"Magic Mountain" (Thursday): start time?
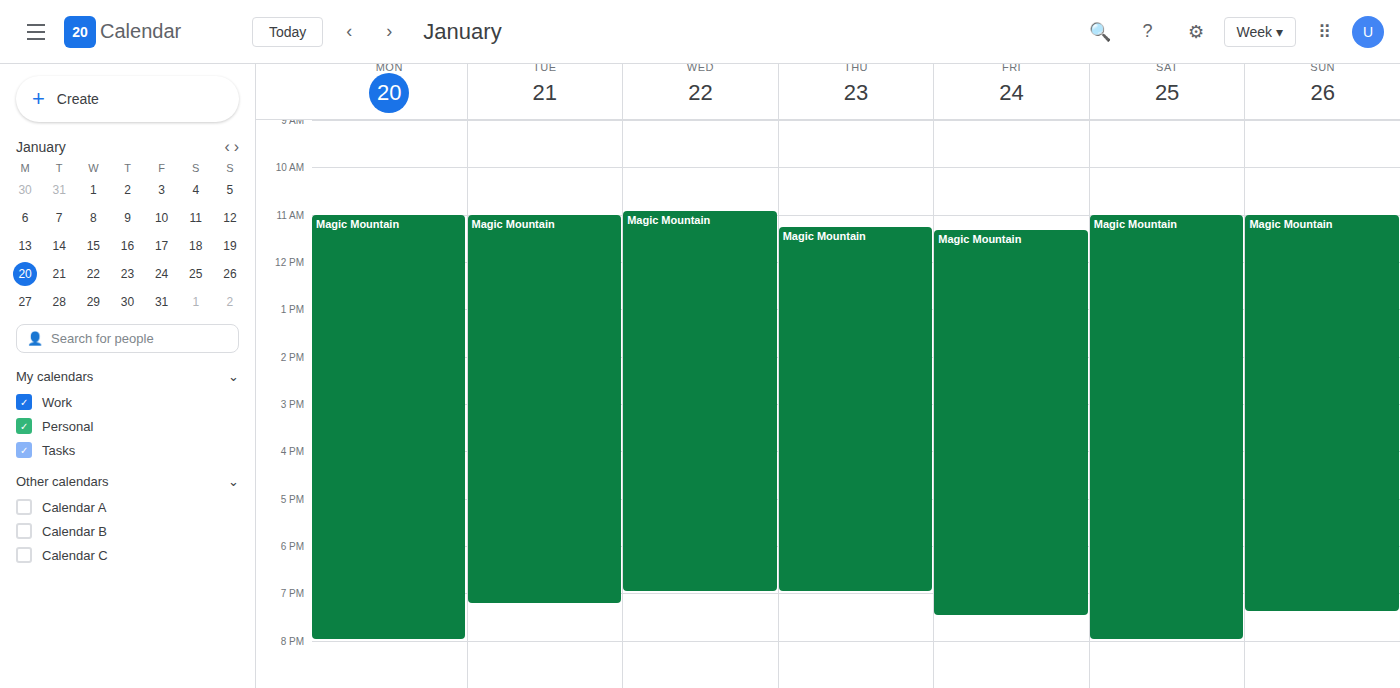
11:15 AM